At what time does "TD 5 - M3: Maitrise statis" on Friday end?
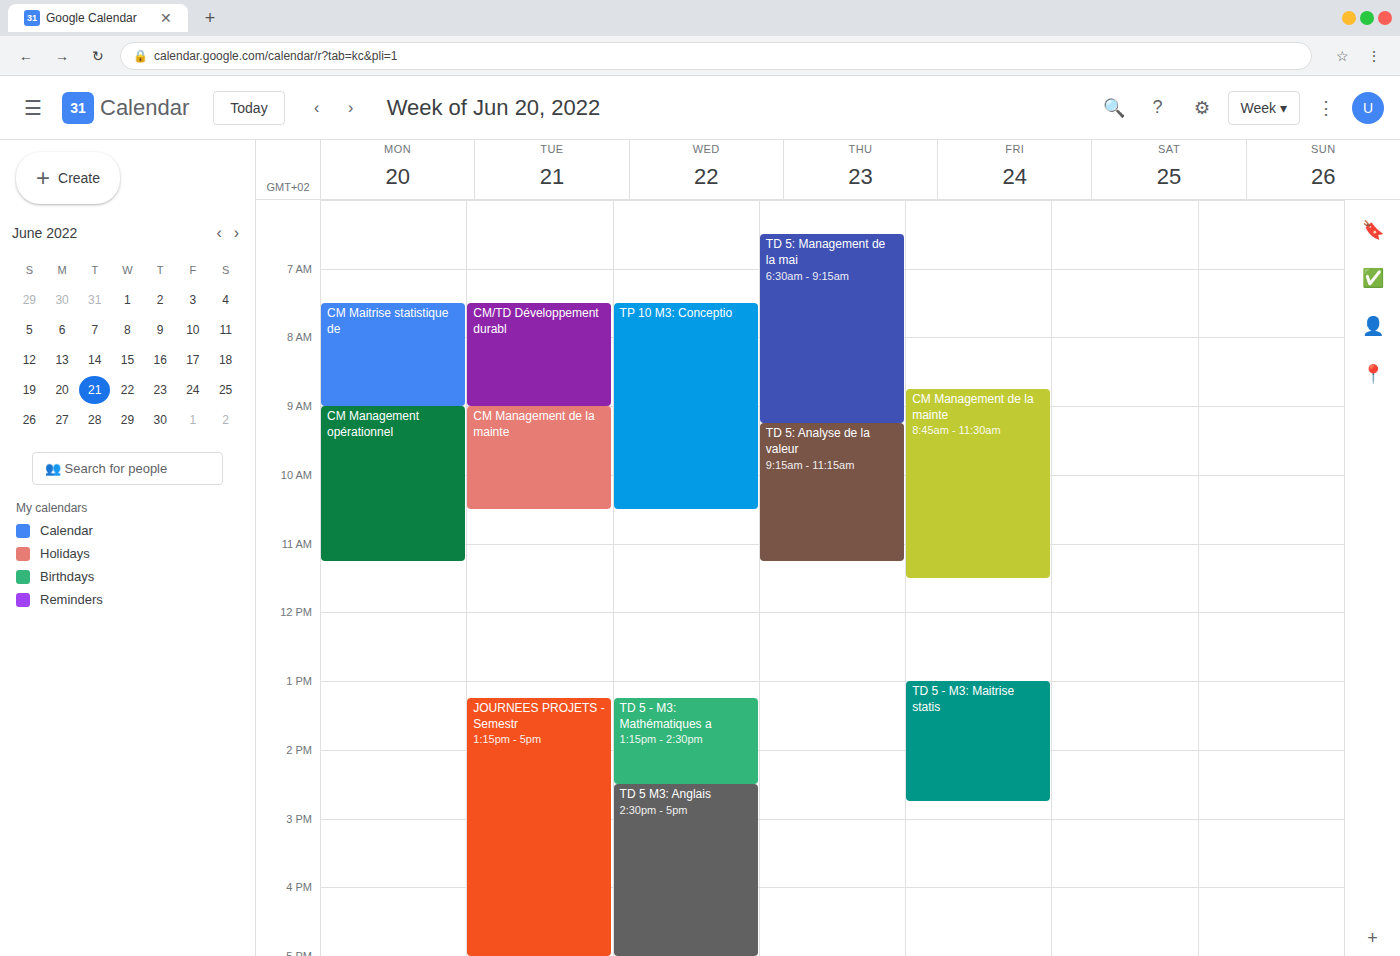
2:45 PM